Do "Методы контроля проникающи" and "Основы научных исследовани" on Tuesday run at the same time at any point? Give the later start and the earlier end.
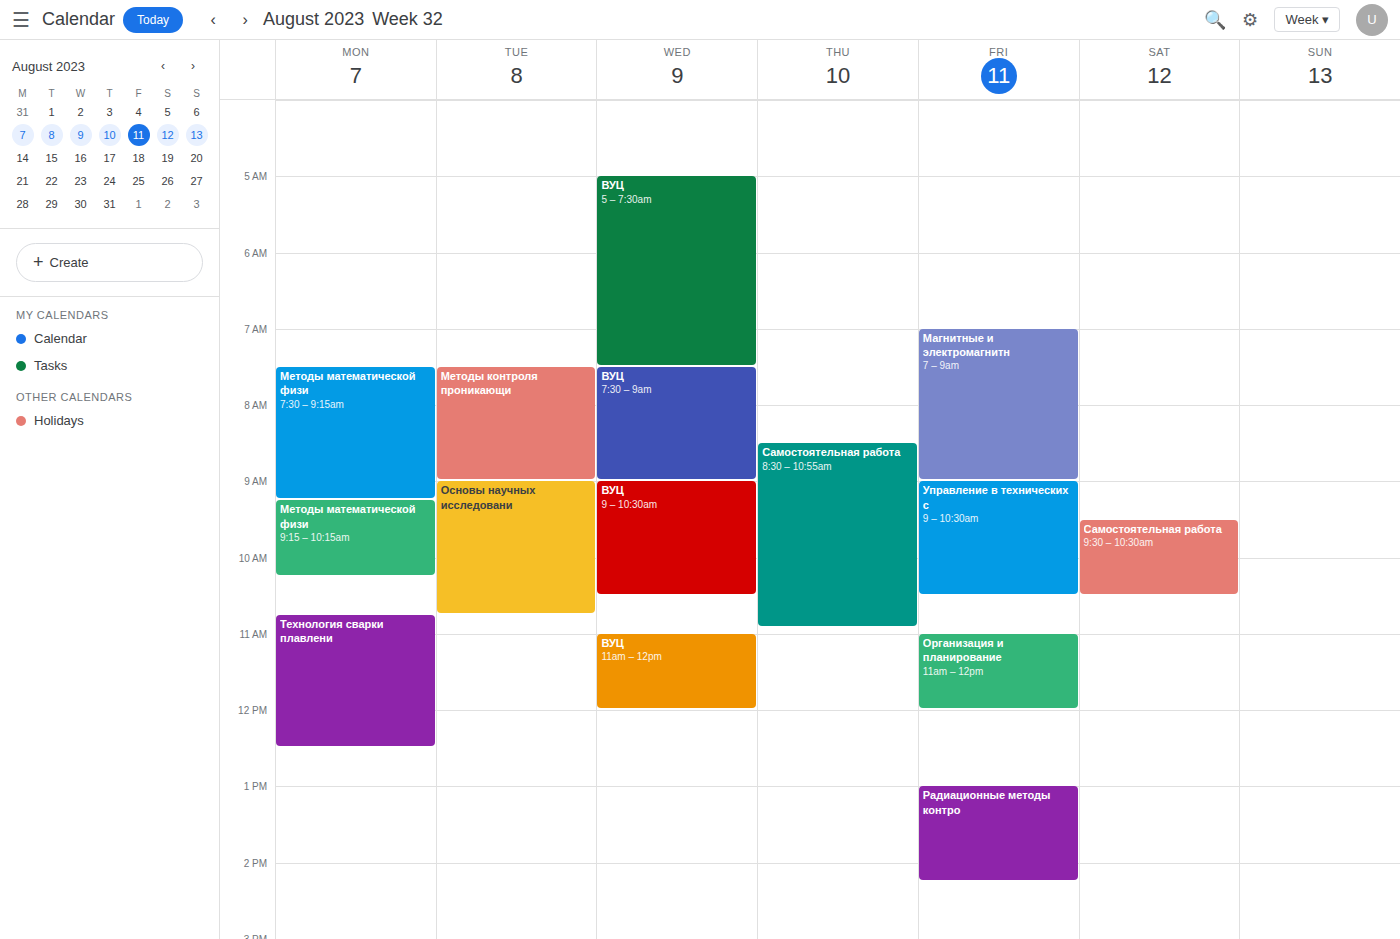
"Методы контроля проникающи" ends at 9:00 AM, exactly when "Основы научных исследовани" starts -- they touch but do not overlap.